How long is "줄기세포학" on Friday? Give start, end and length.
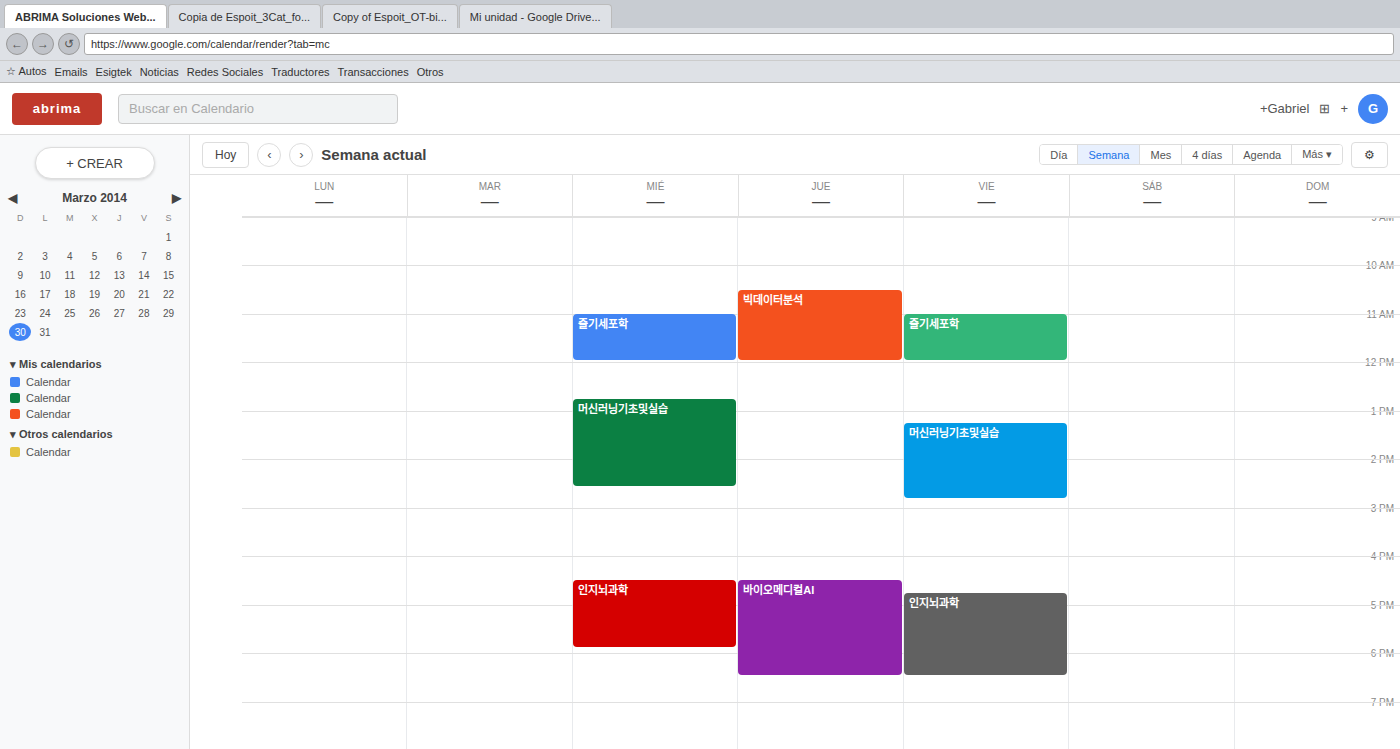
11:00 AM to 12:00 PM, 1 hour